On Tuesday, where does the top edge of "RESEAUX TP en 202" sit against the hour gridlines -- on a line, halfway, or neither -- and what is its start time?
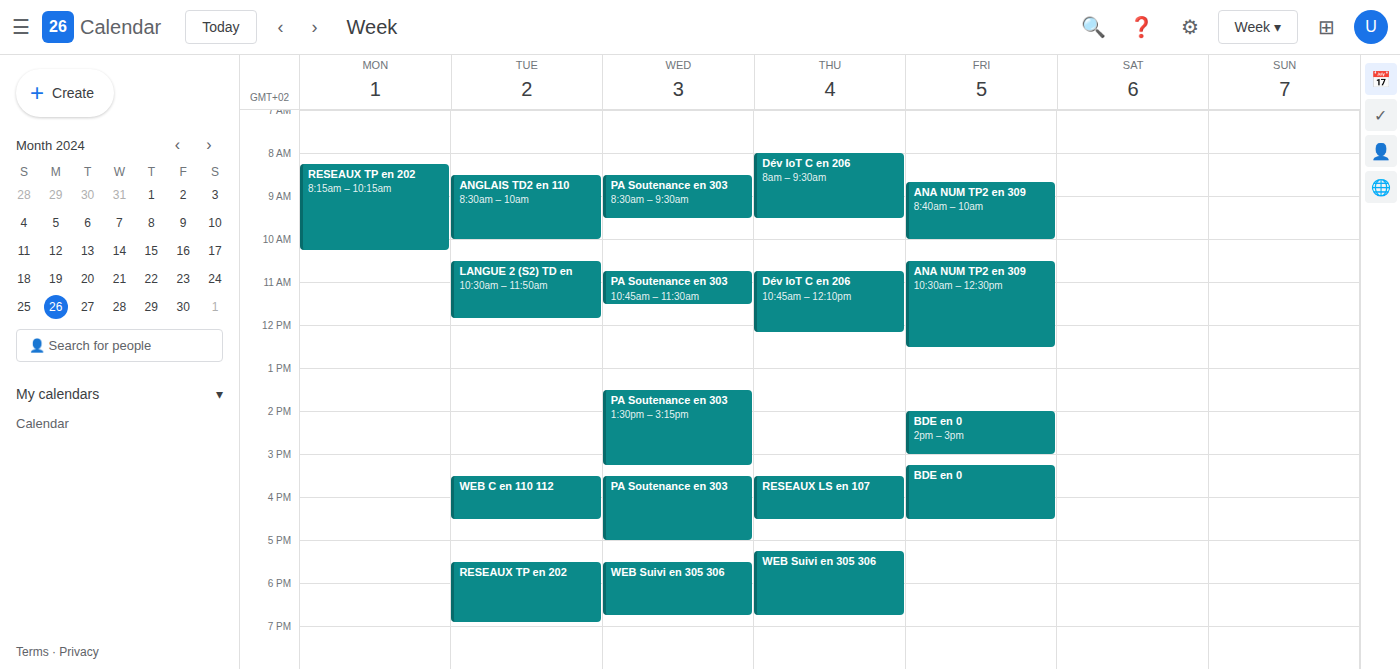
5:30 PM -- halfway between the 5 PM and 6 PM lines.